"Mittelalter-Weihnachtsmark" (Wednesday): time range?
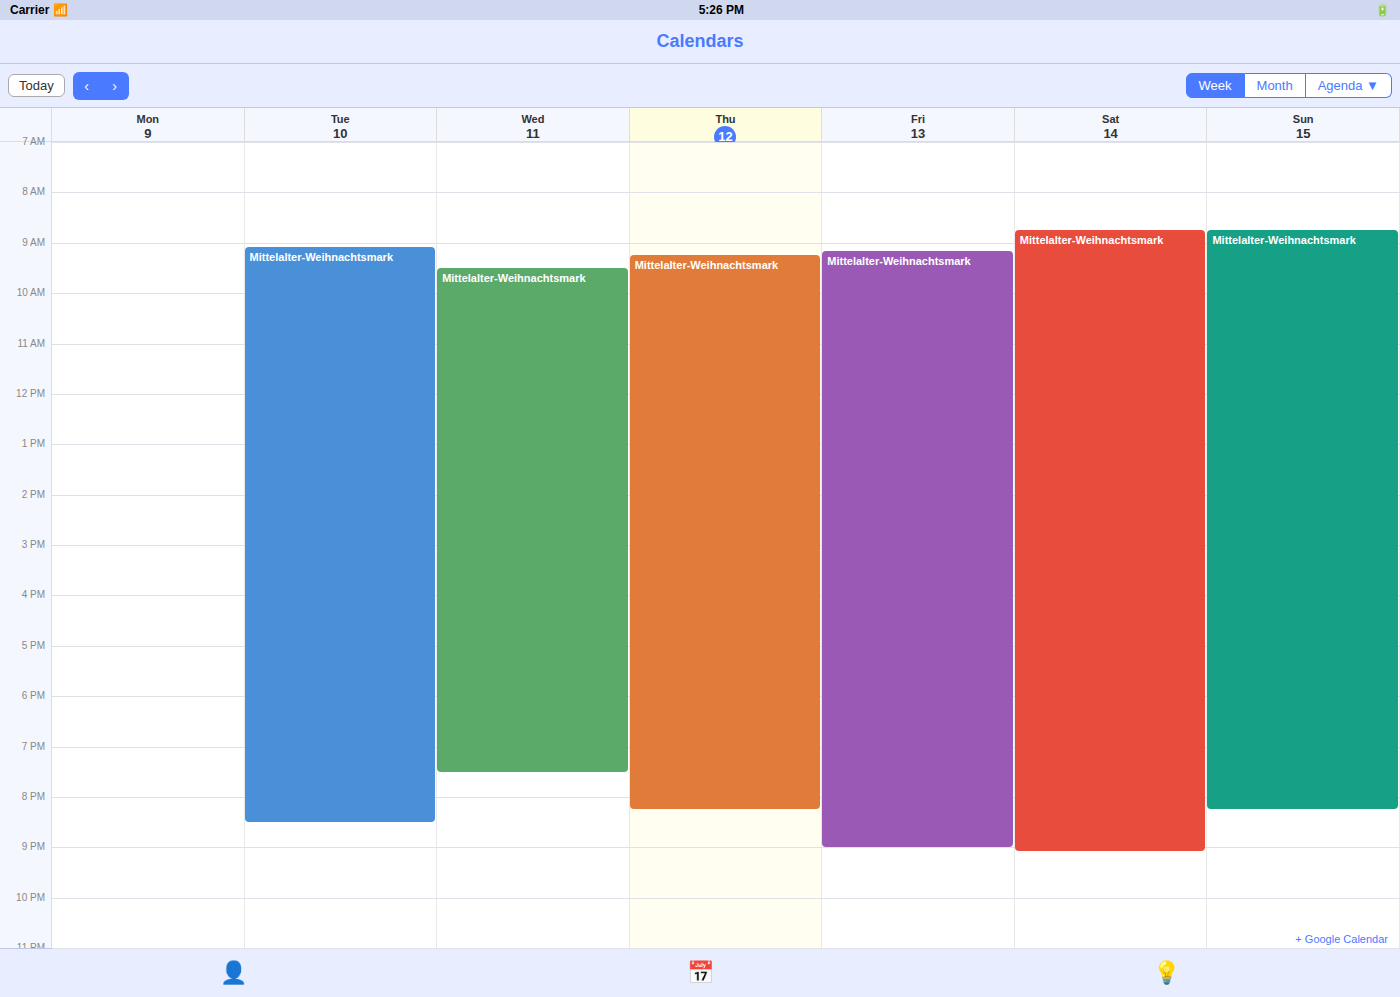
9:30 AM to 7:30 PM